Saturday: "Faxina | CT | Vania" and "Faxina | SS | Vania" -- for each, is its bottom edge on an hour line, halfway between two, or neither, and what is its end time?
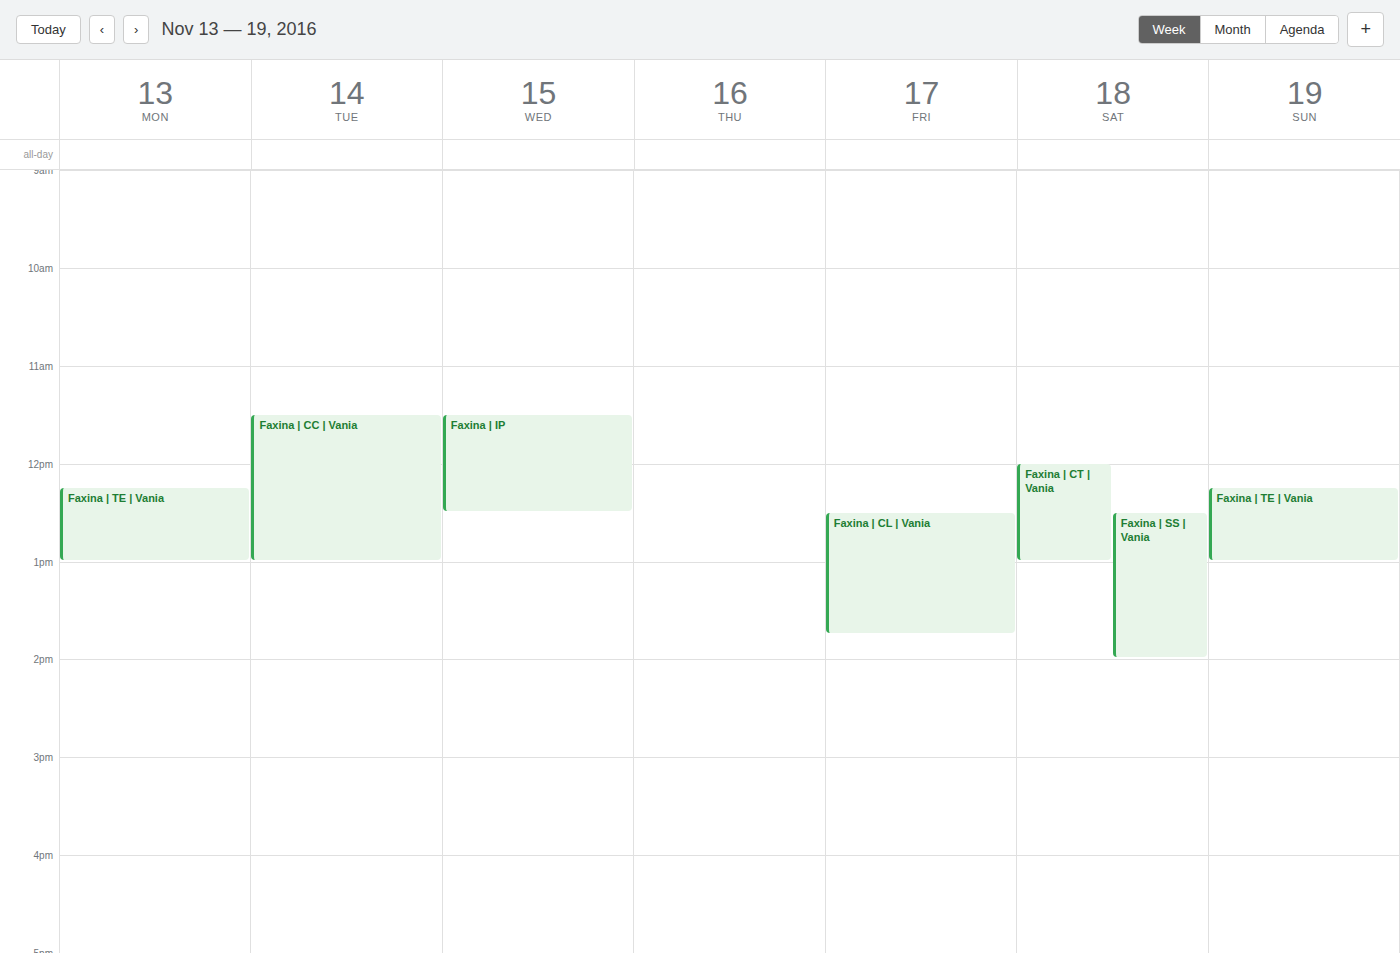
"Faxina | CT | Vania": 1:00 PM, exactly on the 1 PM line. "Faxina | SS | Vania": 2:00 PM, exactly on the 2 PM line.